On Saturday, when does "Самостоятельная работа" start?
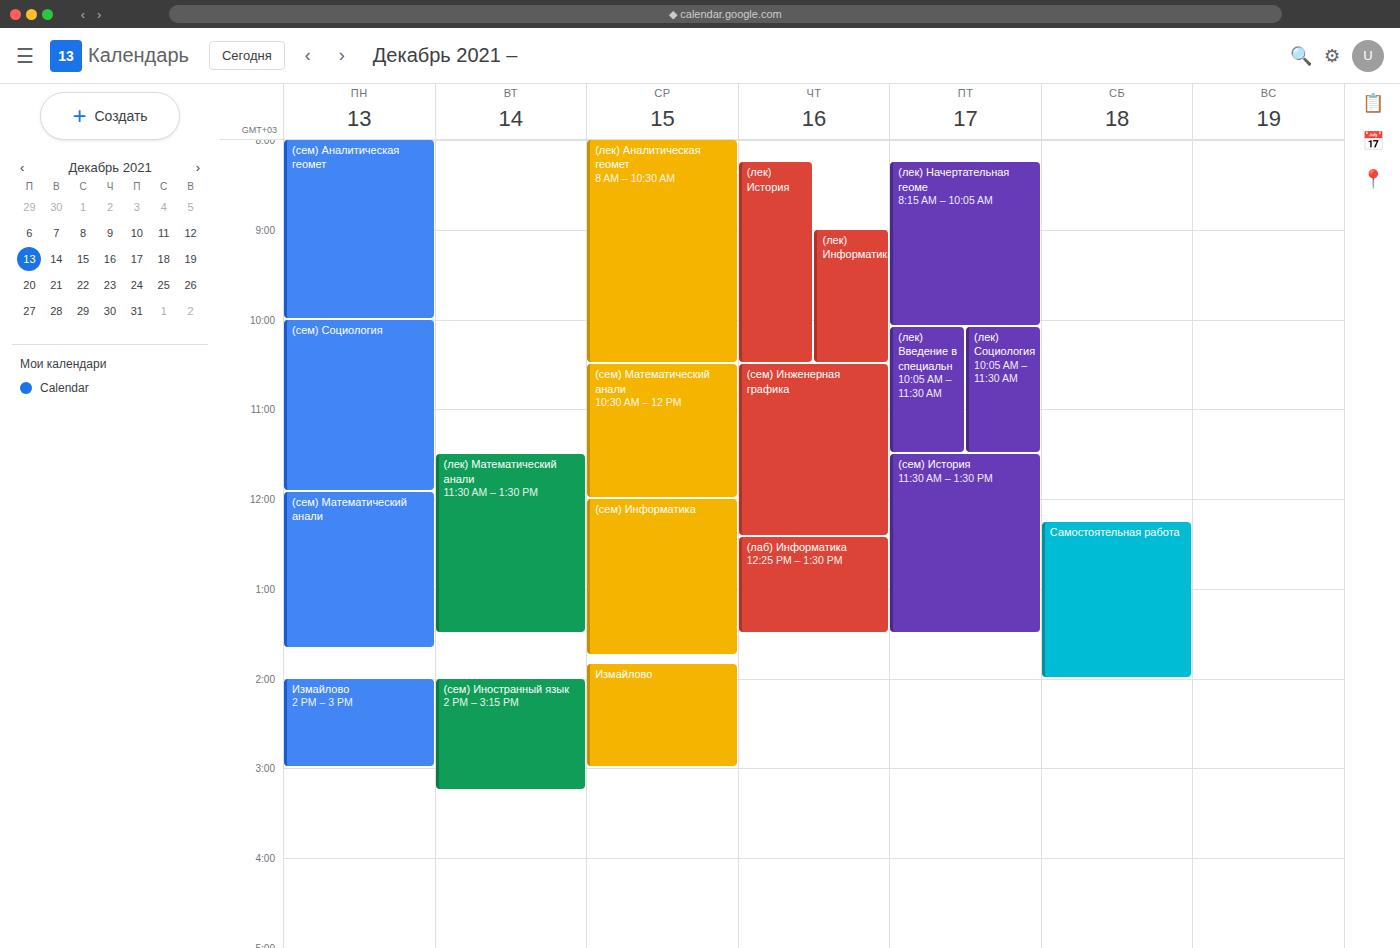
12:15 PM